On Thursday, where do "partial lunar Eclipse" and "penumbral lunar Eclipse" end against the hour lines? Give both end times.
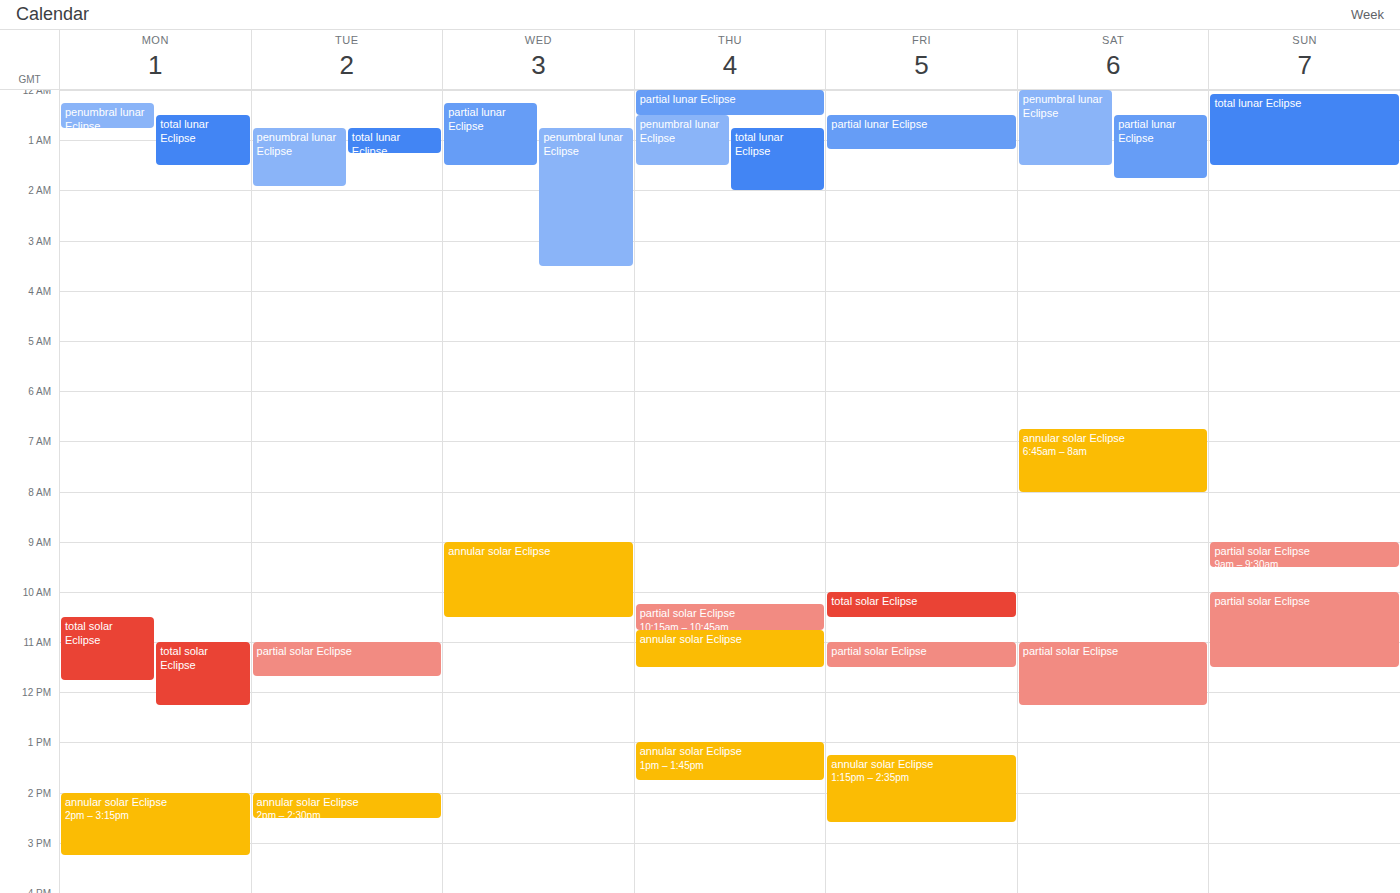
"partial lunar Eclipse": 12:30 AM, halfway between the 12 AM and 1 AM lines. "penumbral lunar Eclipse": 1:30 AM, halfway between the 1 AM and 2 AM lines.